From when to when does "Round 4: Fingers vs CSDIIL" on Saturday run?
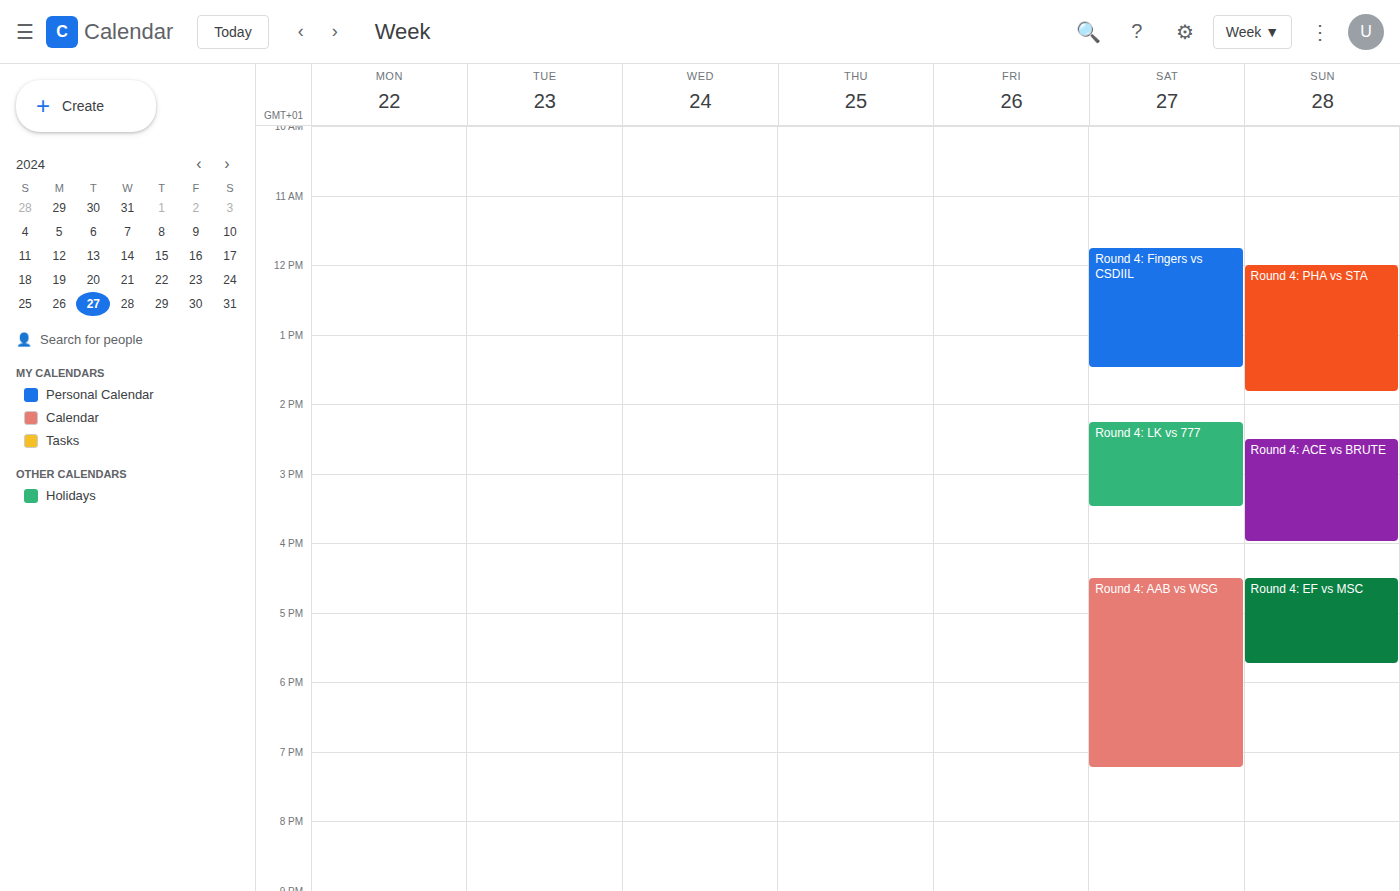
11:45 AM to 1:30 PM